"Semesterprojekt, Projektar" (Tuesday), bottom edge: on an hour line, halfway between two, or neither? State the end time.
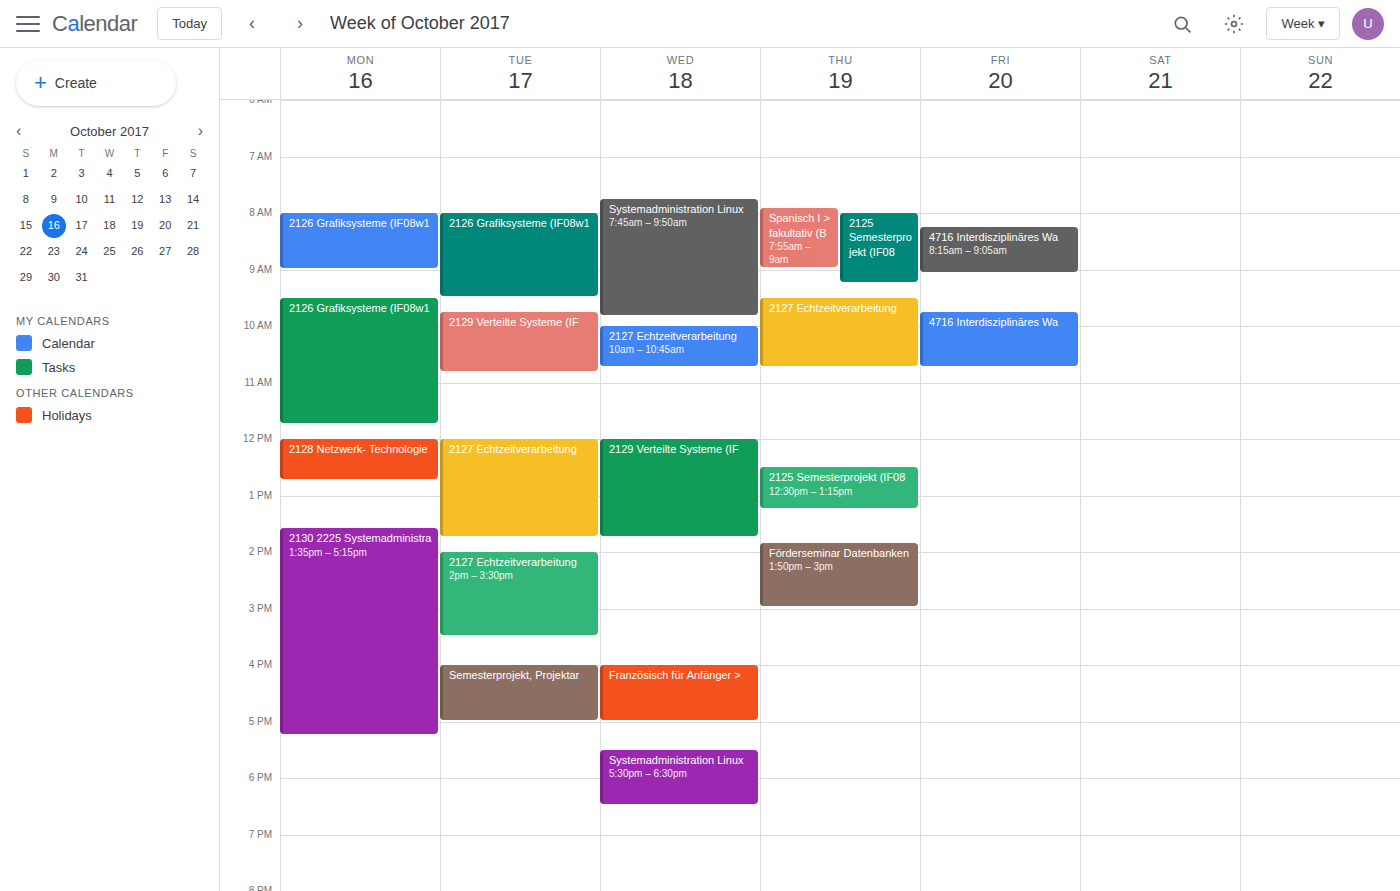
17:00 -- exactly on the 17:00 line.